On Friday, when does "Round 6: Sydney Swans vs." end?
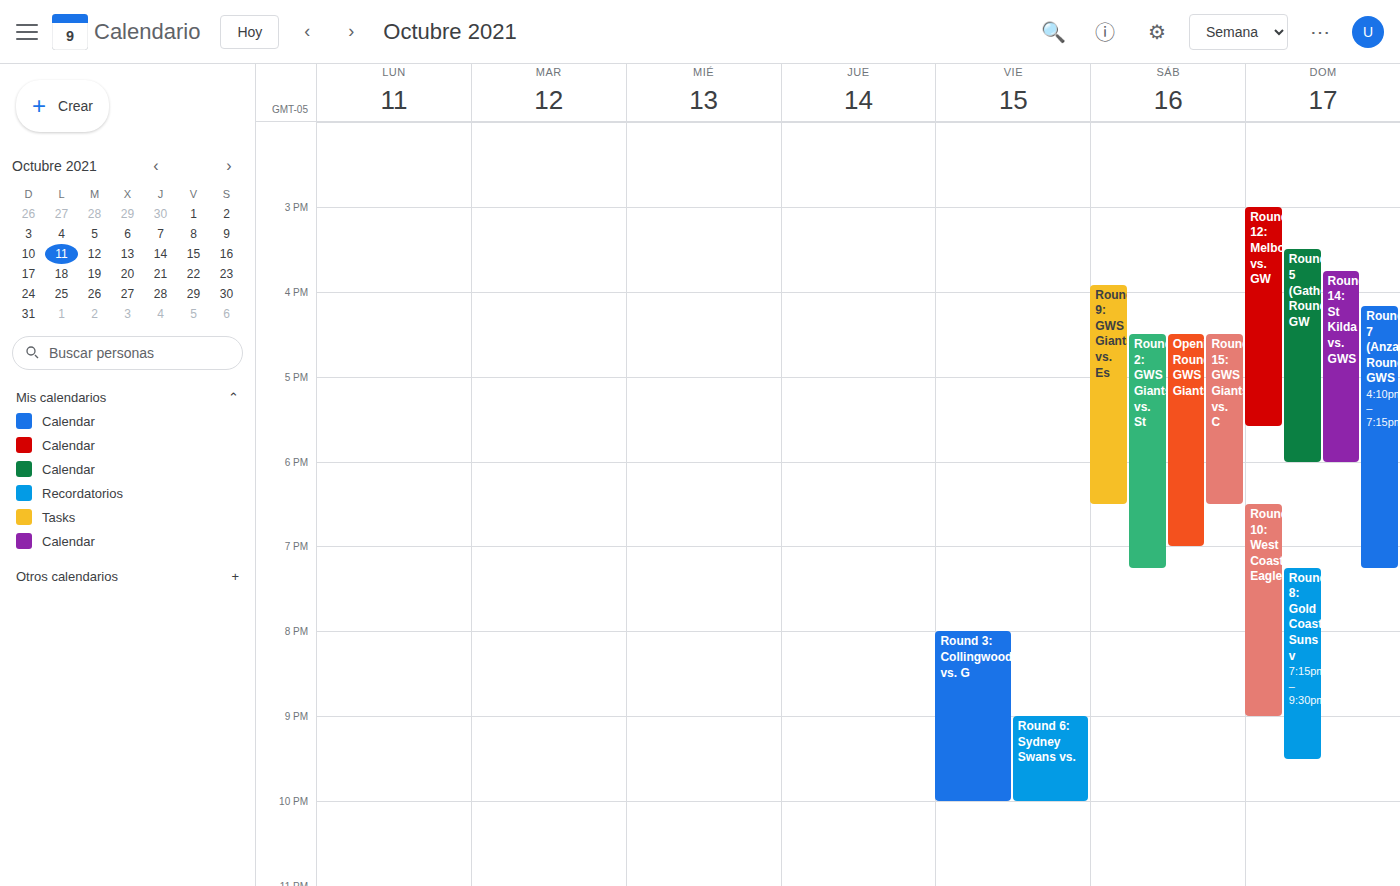
10:00 PM